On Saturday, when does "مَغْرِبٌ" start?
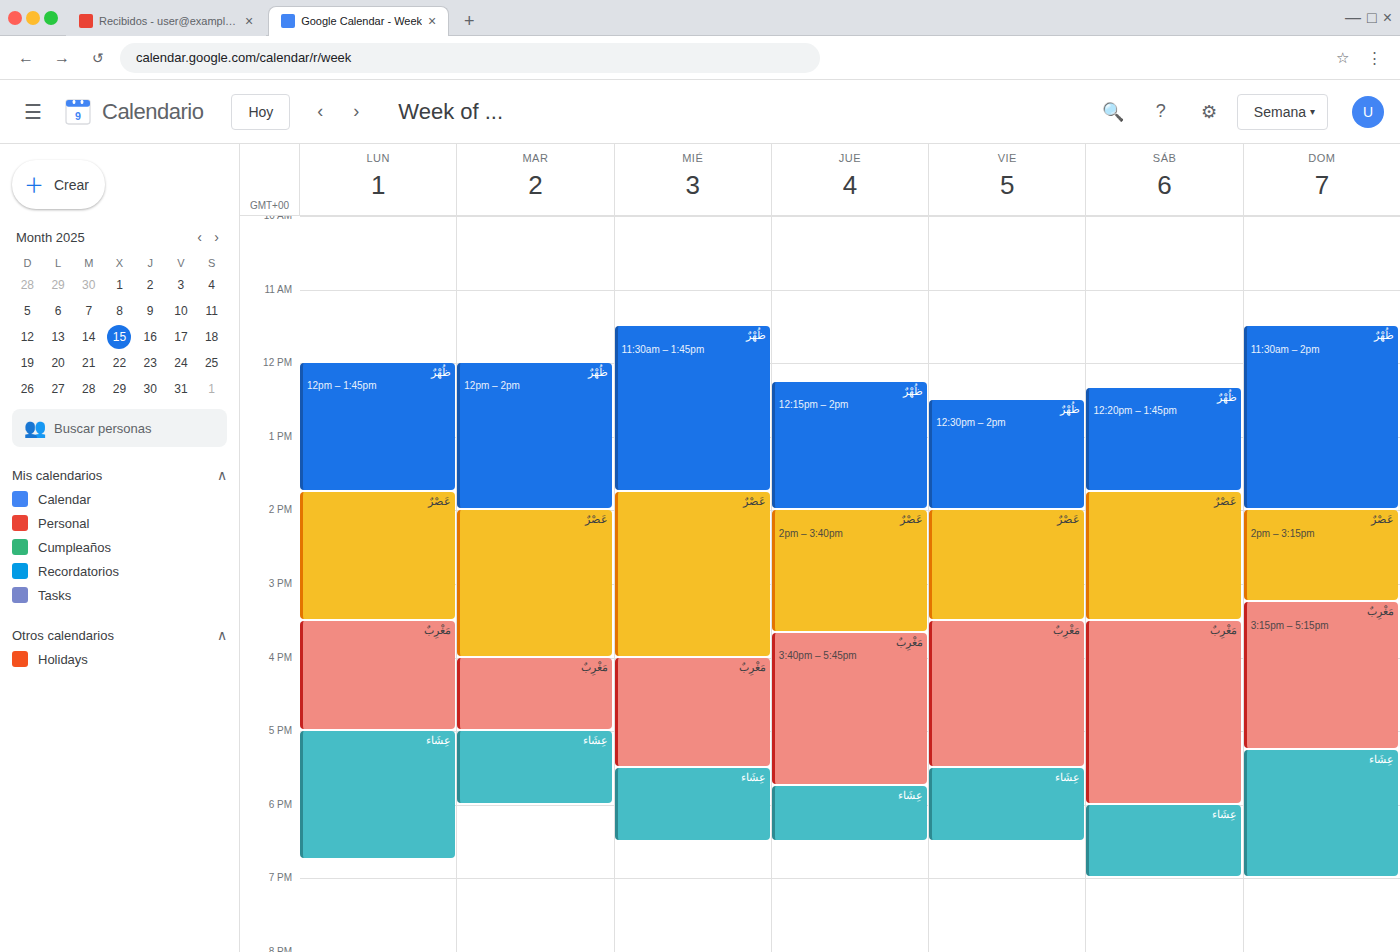
3:30 PM